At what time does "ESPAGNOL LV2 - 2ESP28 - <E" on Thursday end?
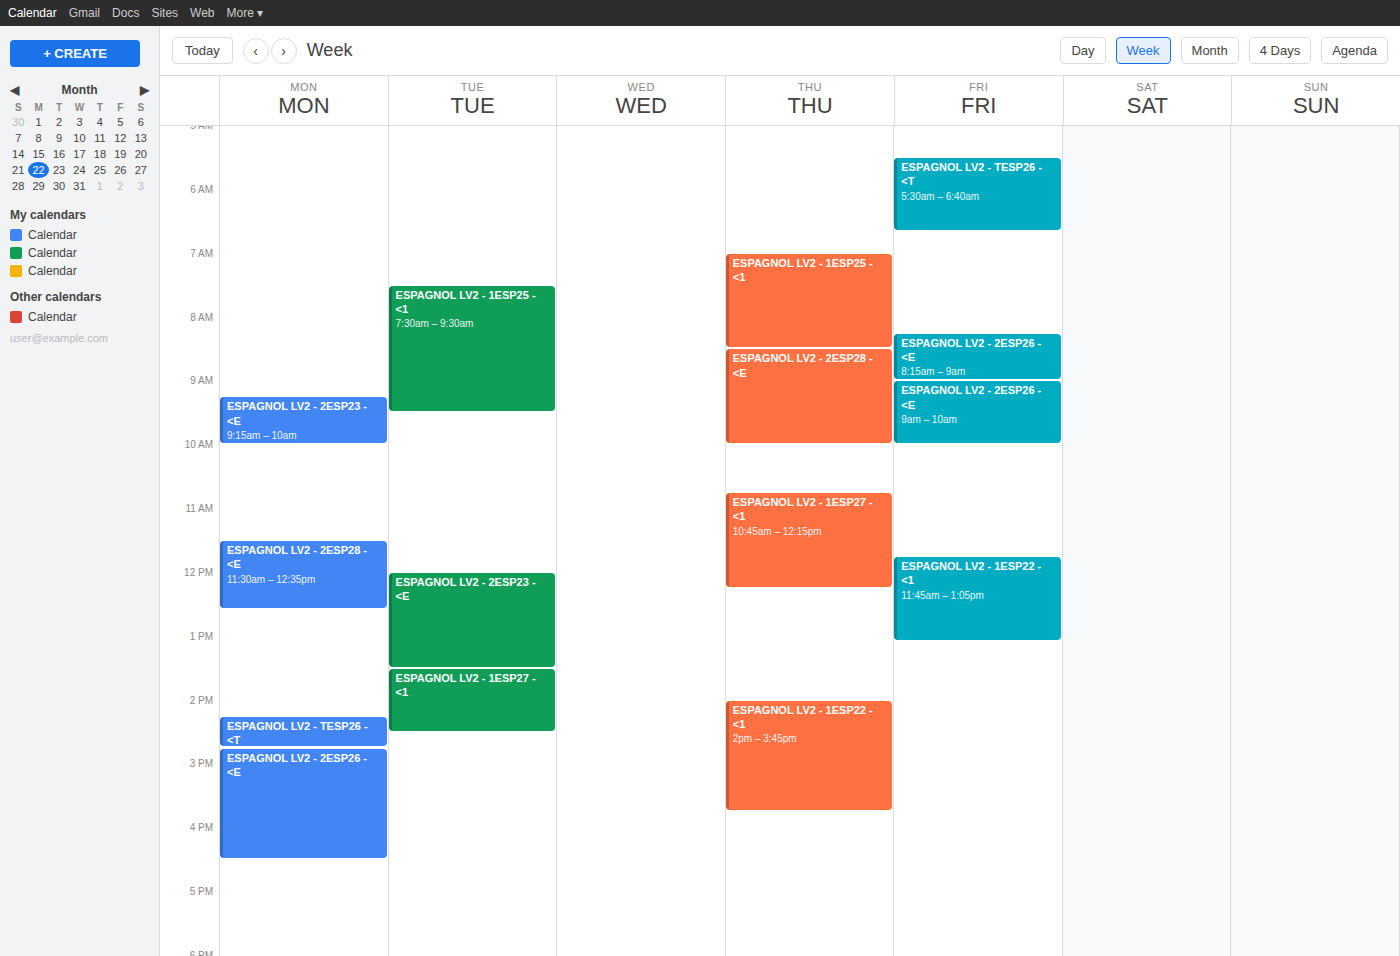
10:00 AM